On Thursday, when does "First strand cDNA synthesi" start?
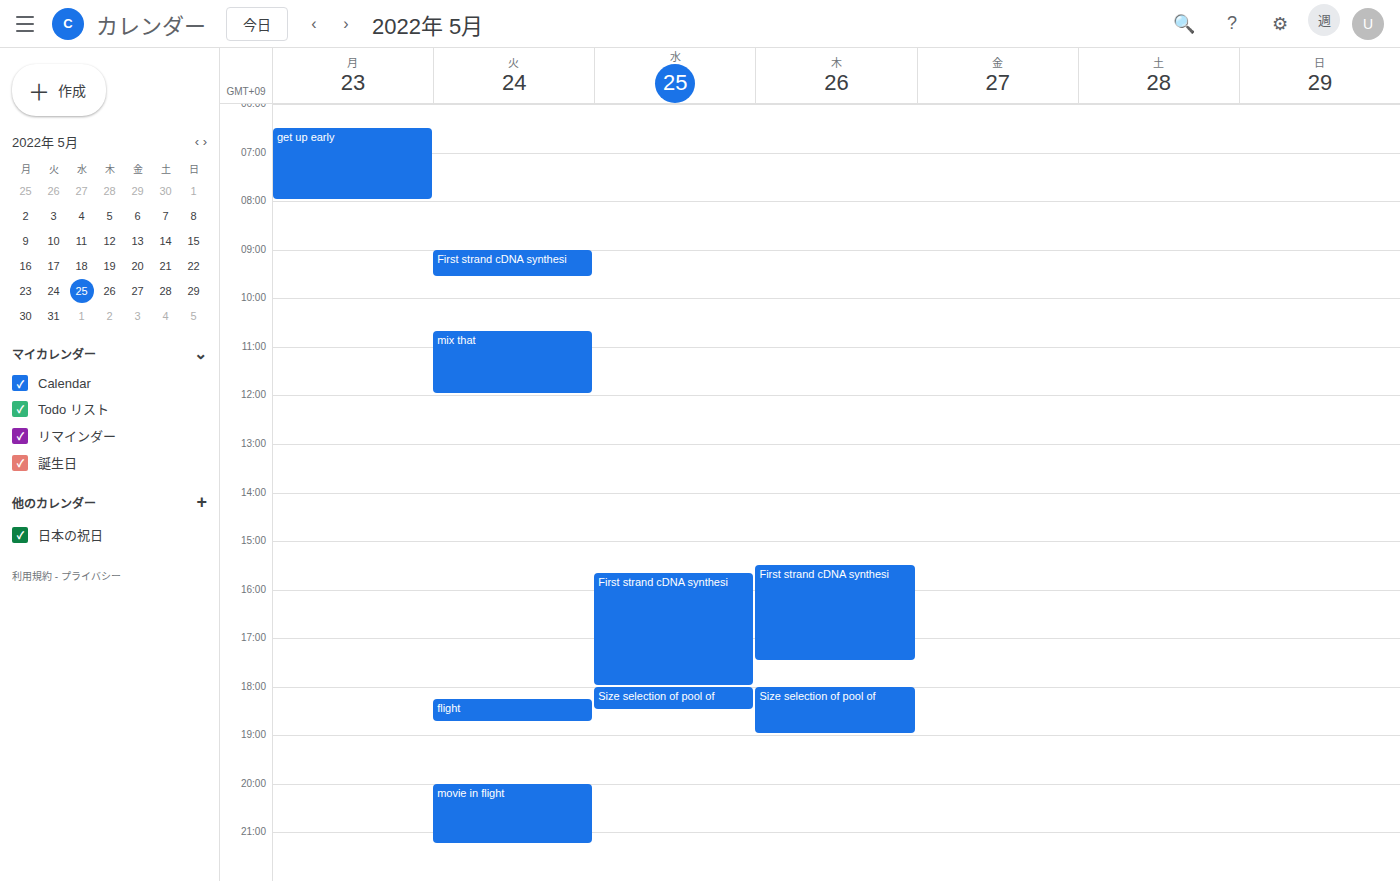
3:30 PM